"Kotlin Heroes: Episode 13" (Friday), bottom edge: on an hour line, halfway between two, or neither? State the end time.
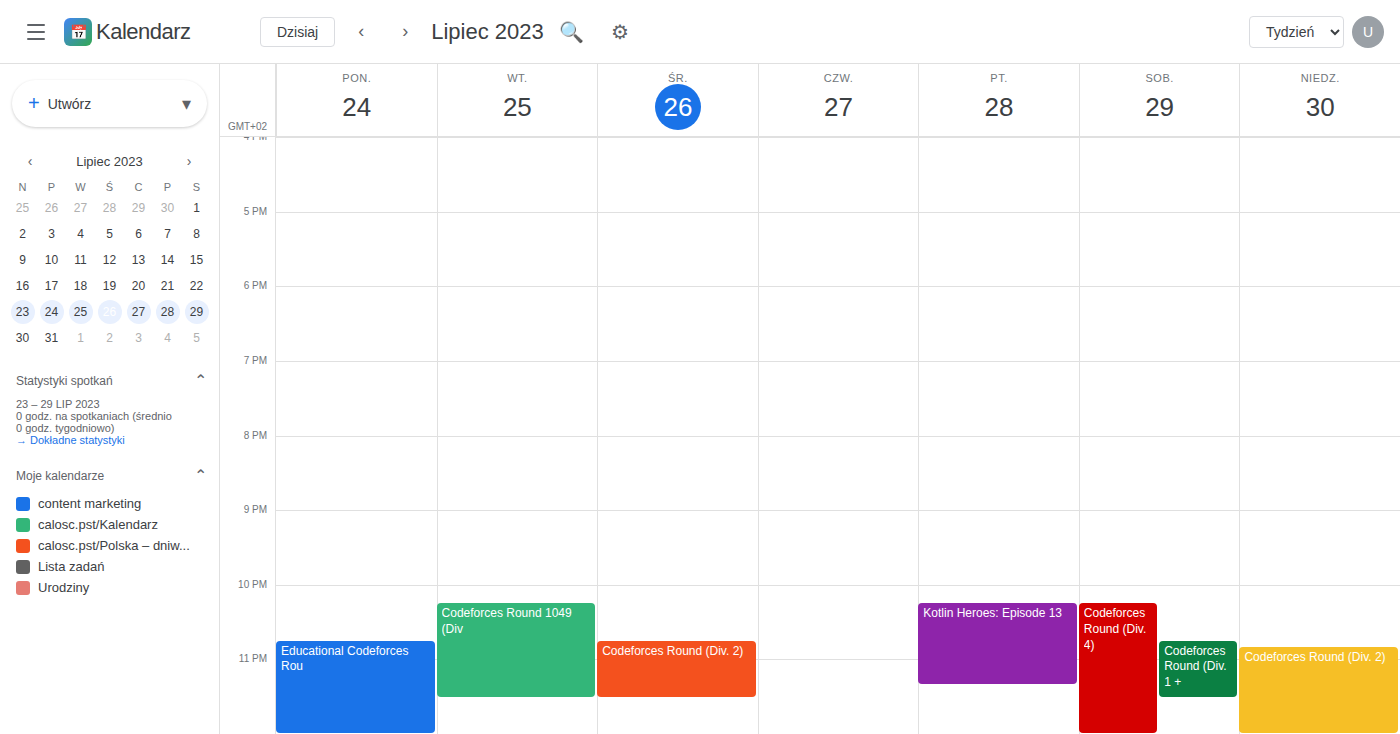
11:20 PM -- neither: 20 minutes below the 11 PM line and 40 minutes above the 12 AM line.